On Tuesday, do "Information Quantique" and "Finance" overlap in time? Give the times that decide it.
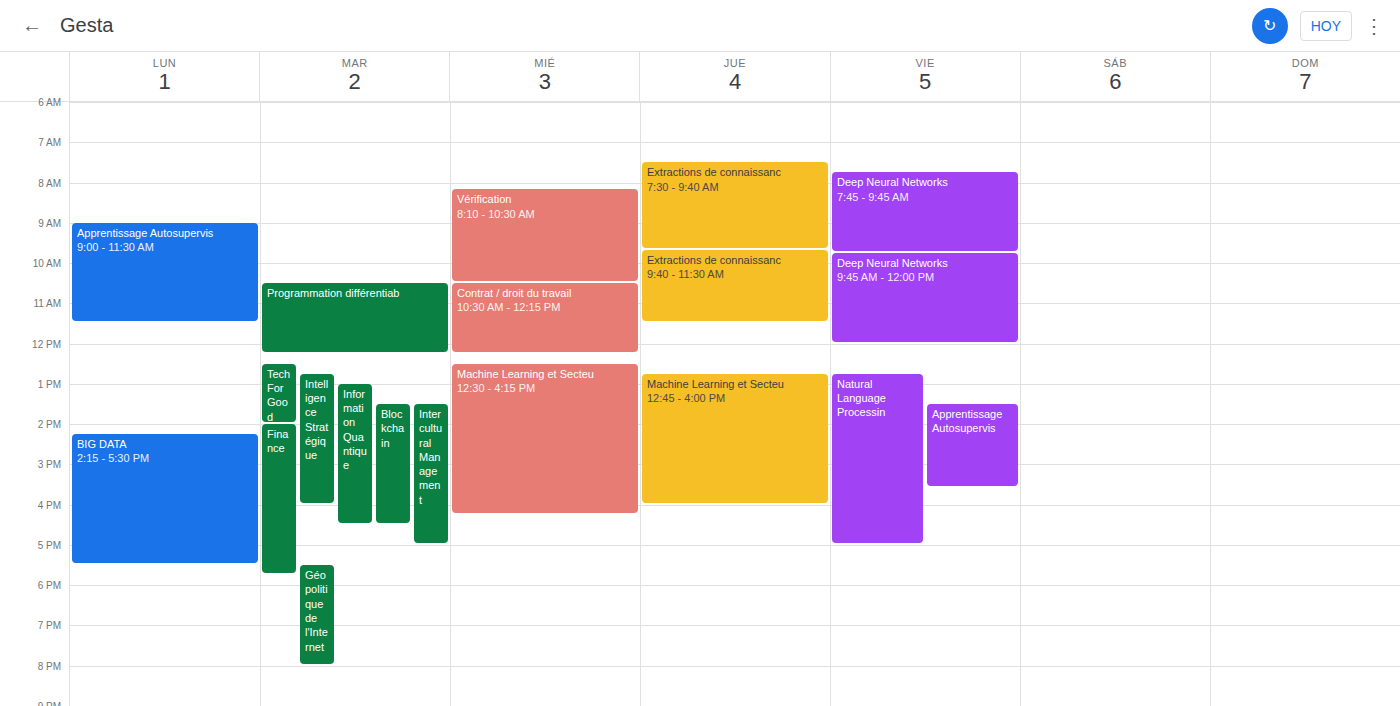
"Finance" starts at 2:00 PM, before "Information Quantique" ends at 4:30 PM -- they overlap.